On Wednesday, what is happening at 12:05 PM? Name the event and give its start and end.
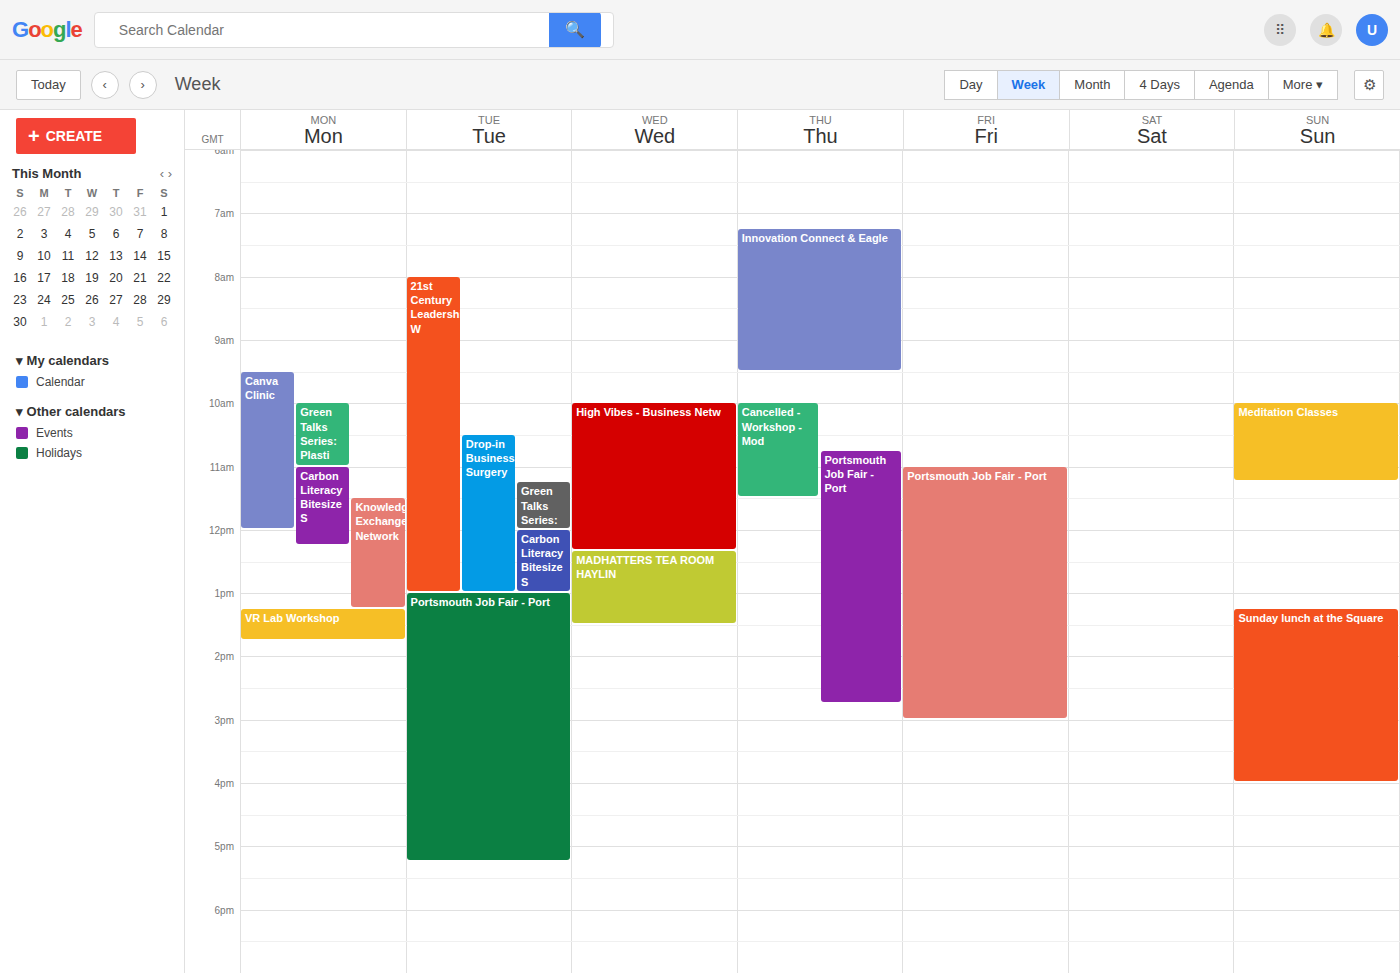
"High Vibes - Business Netw", 10:00 AM to 12:20 PM